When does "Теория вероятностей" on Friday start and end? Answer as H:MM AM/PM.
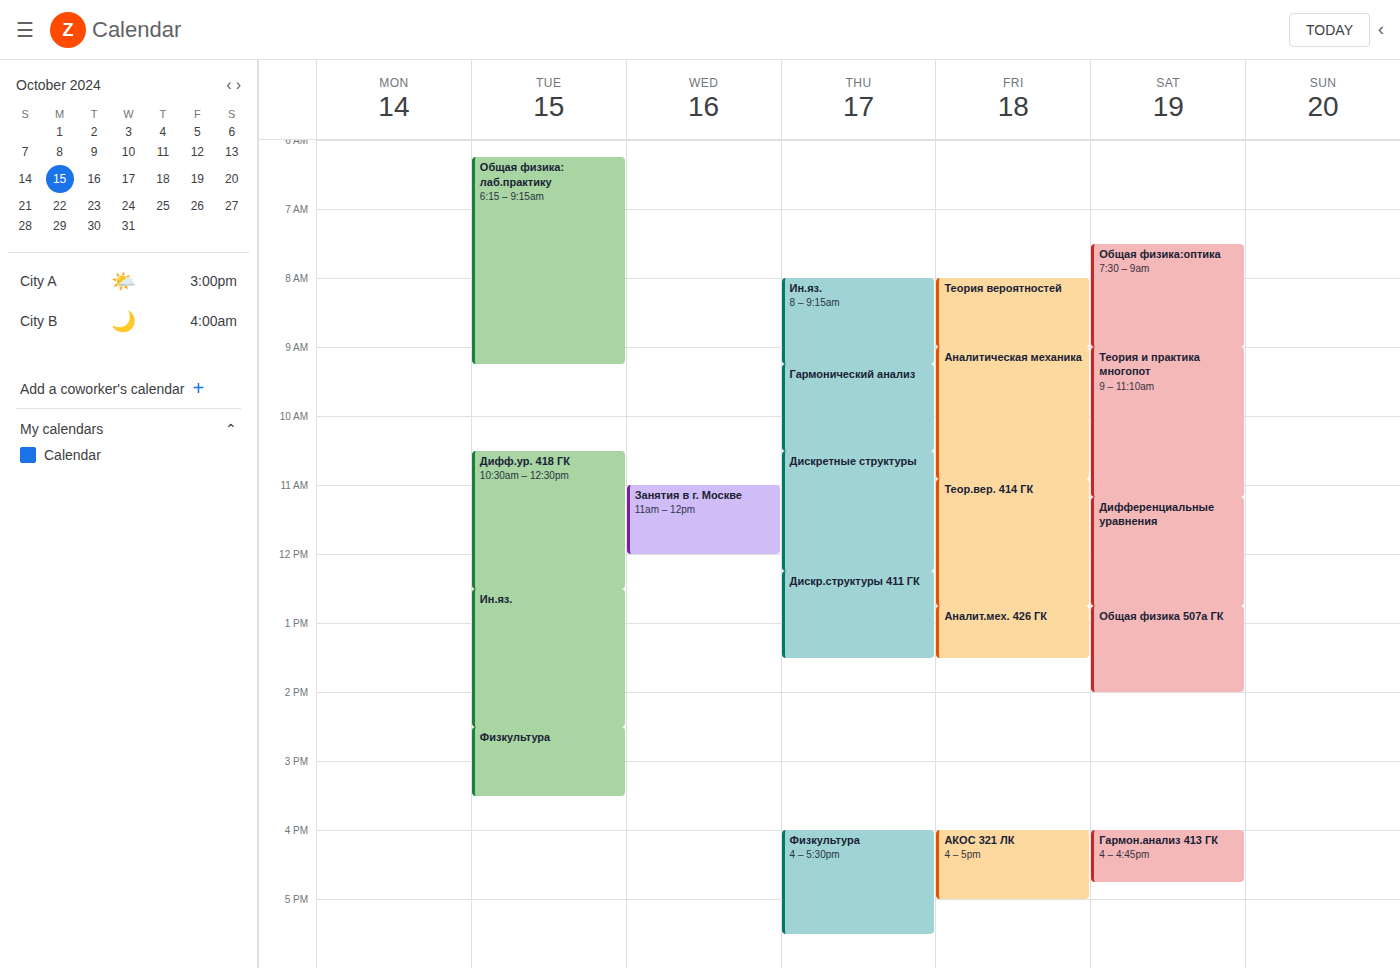
8:00 AM to 9:00 AM